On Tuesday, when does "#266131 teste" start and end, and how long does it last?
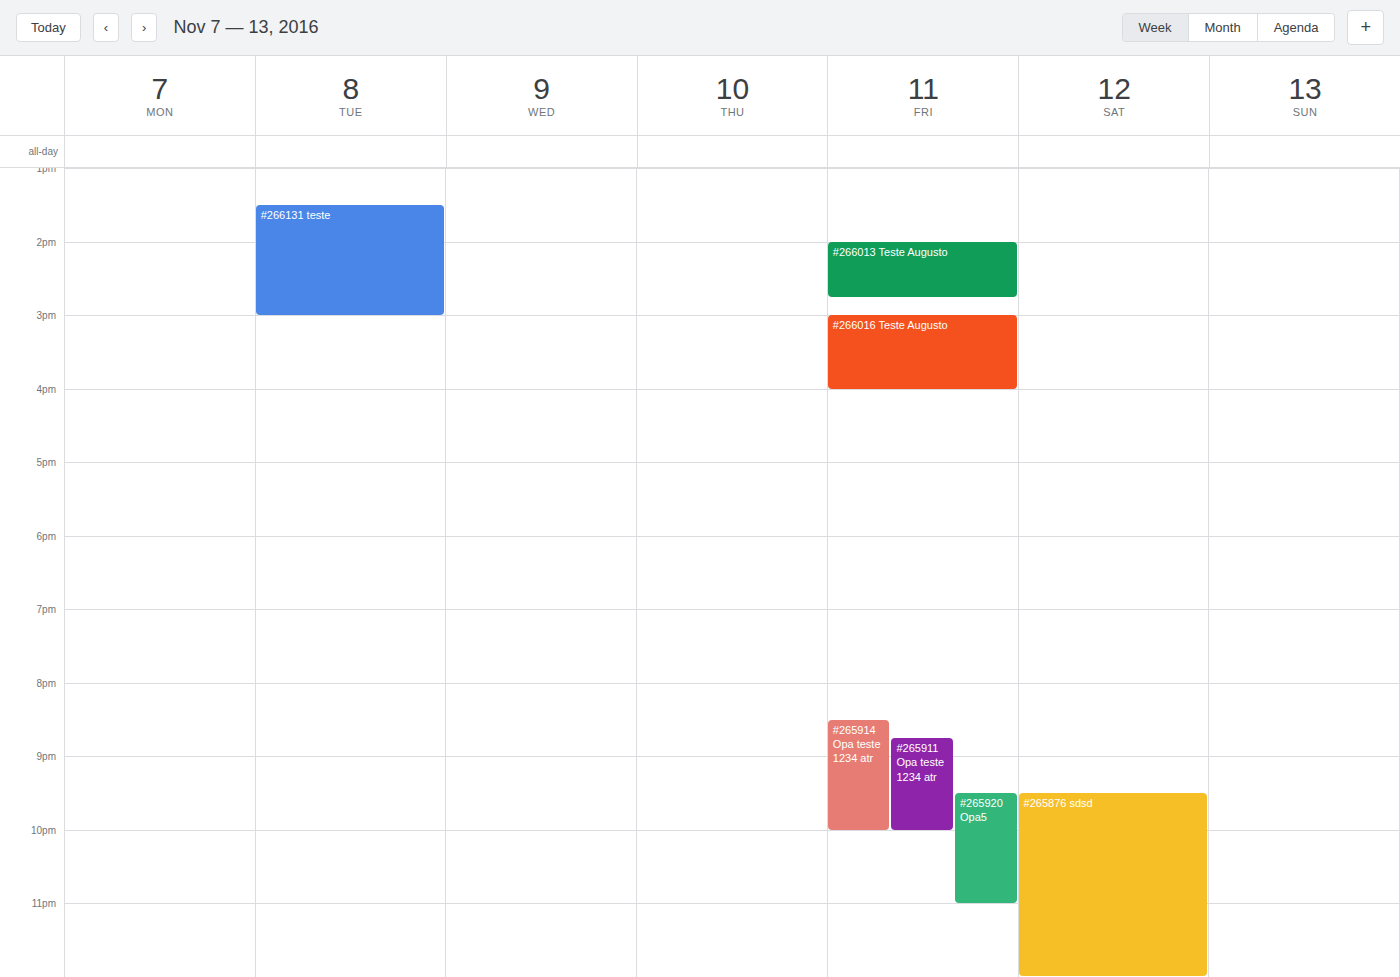
13:30 to 15:00, 1 hour 30 minutes